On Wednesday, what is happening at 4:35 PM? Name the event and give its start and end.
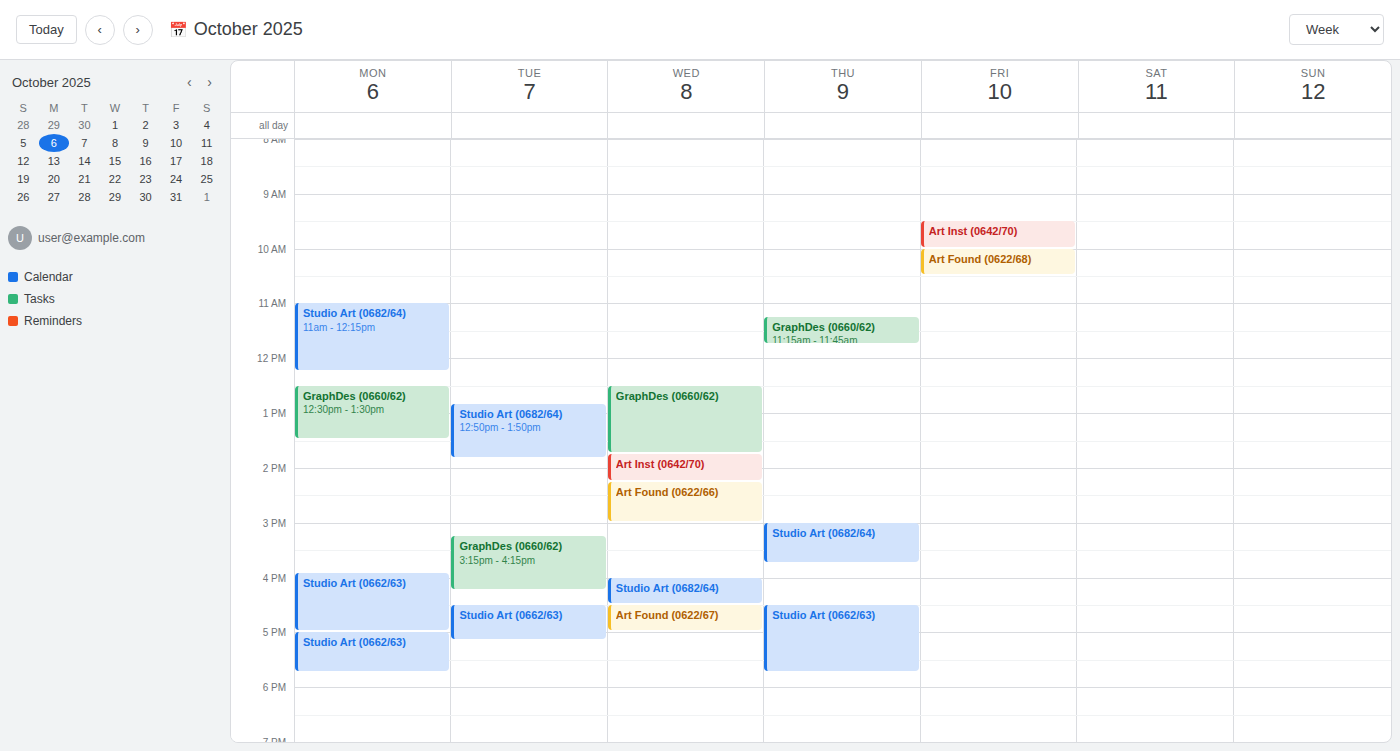
"Art Found (0622/67)", 4:30 PM to 5:00 PM